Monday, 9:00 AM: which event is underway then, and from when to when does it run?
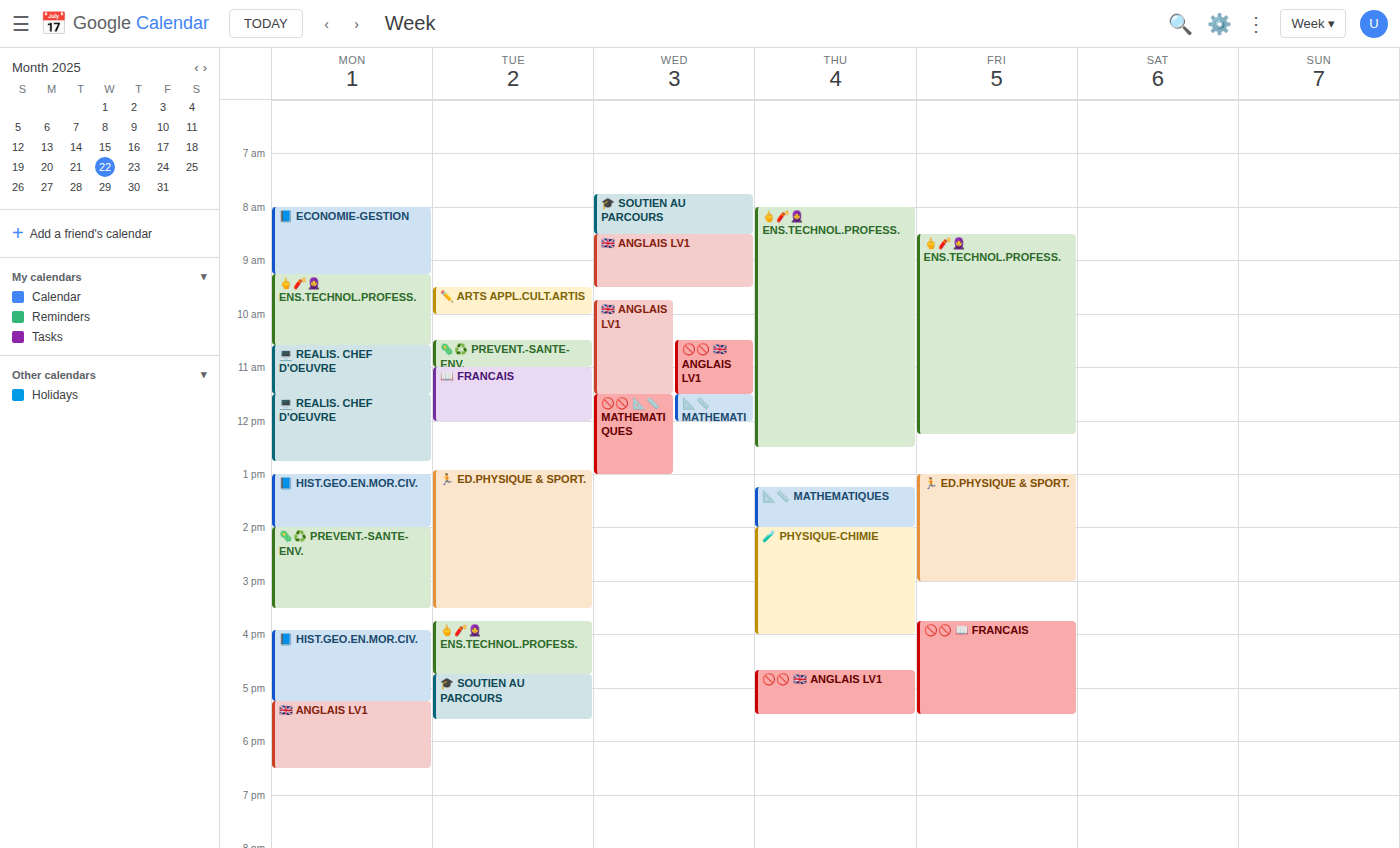
"📘 ECONOMIE-GESTION", 8:00 AM to 9:15 AM